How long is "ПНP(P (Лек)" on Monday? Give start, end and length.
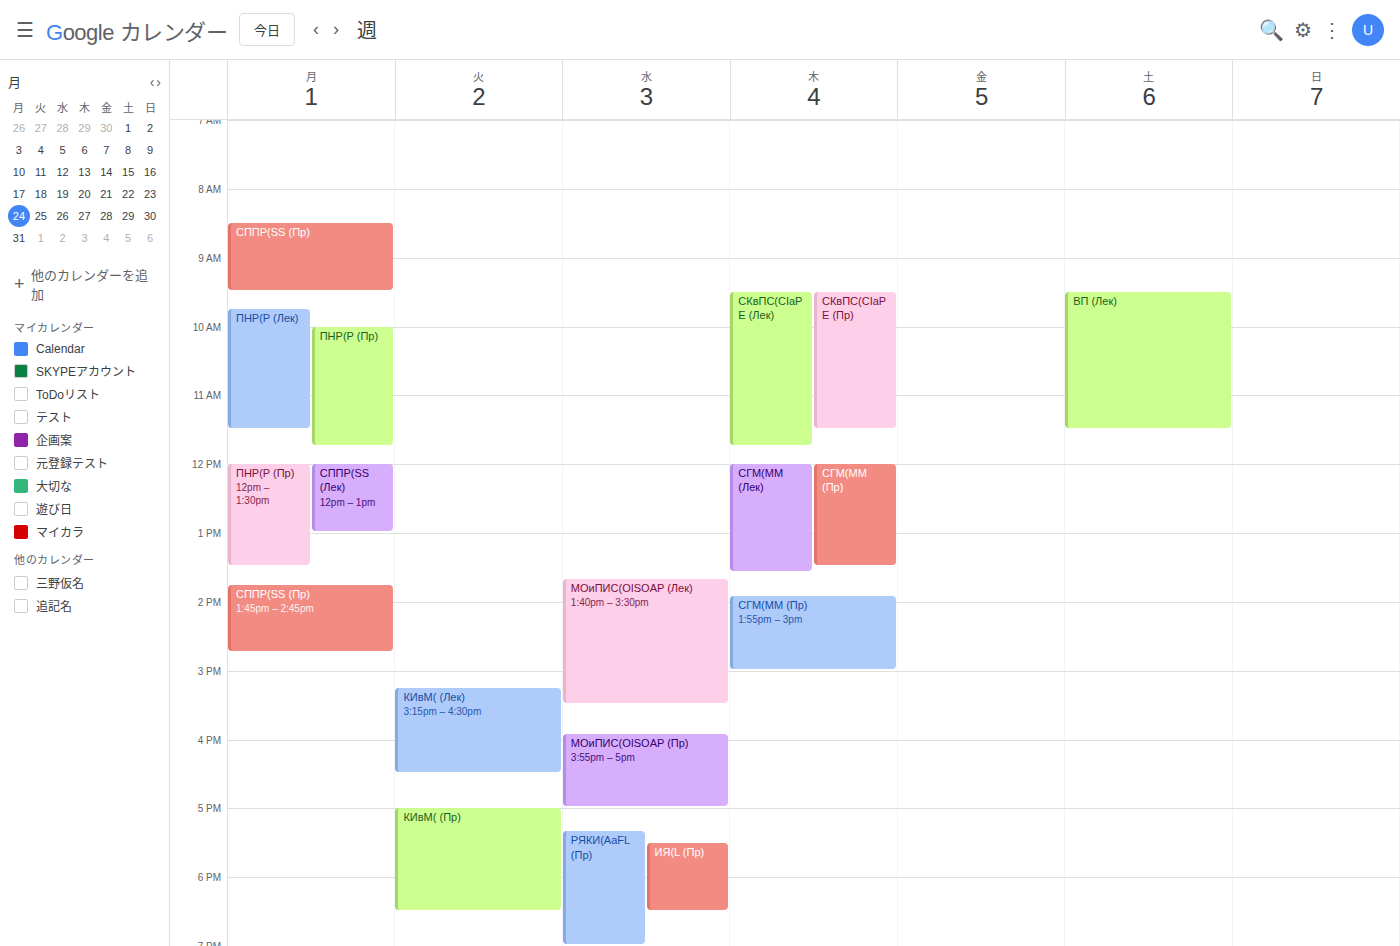
9:45 AM to 11:30 AM, 1 hour 45 minutes